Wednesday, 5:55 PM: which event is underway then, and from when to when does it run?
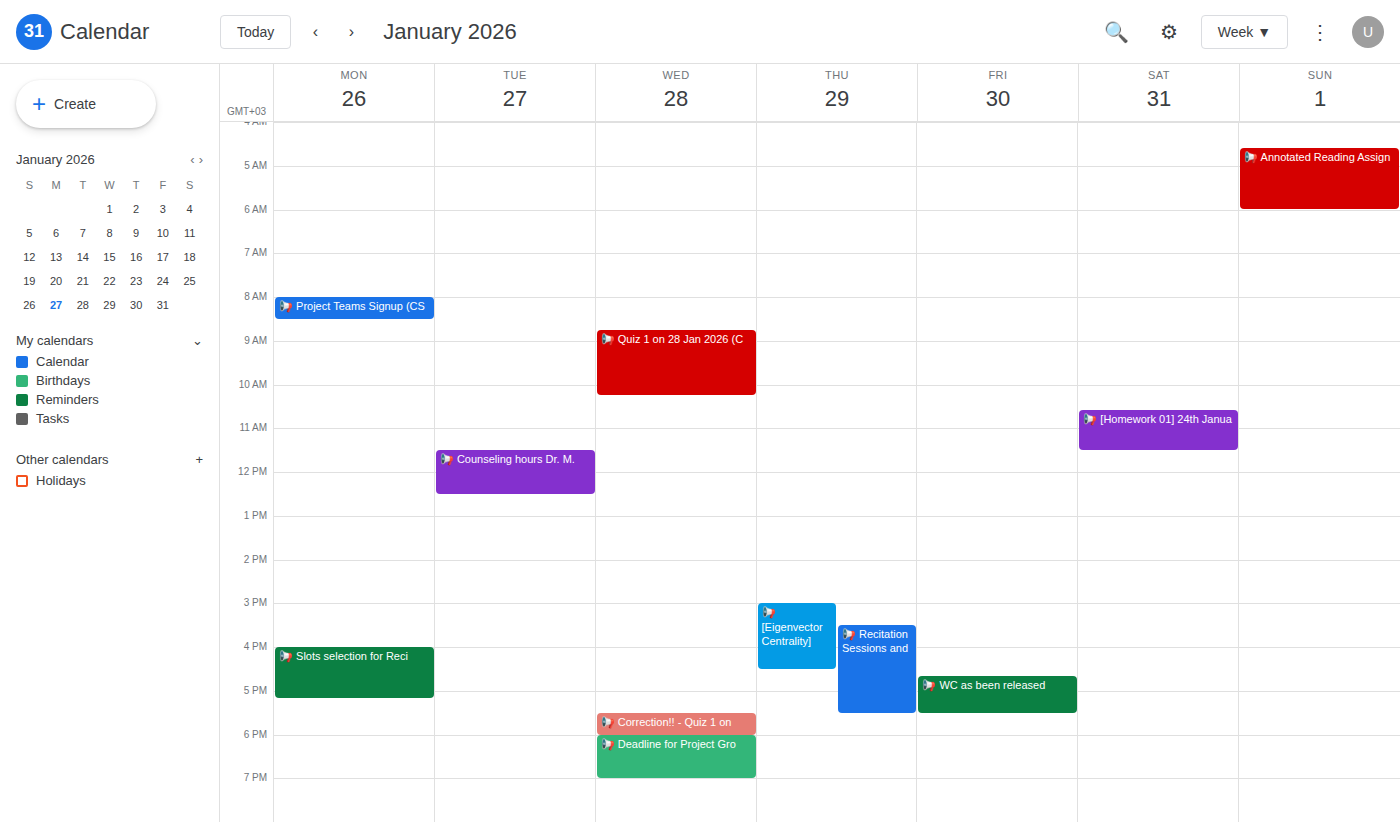
"📢 Correction!! - Quiz 1 on", 5:30 PM to 6:00 PM